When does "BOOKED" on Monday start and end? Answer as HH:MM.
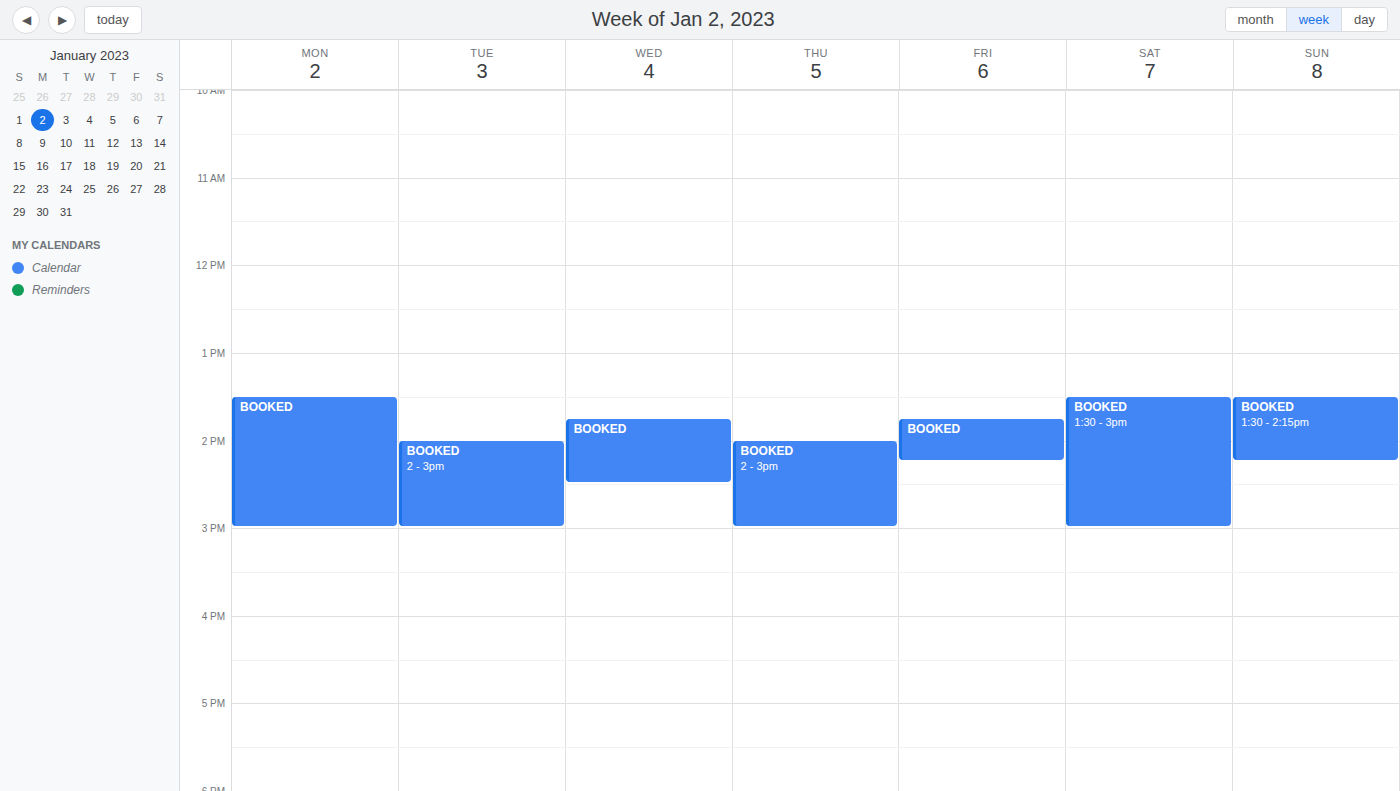
13:30 to 15:00